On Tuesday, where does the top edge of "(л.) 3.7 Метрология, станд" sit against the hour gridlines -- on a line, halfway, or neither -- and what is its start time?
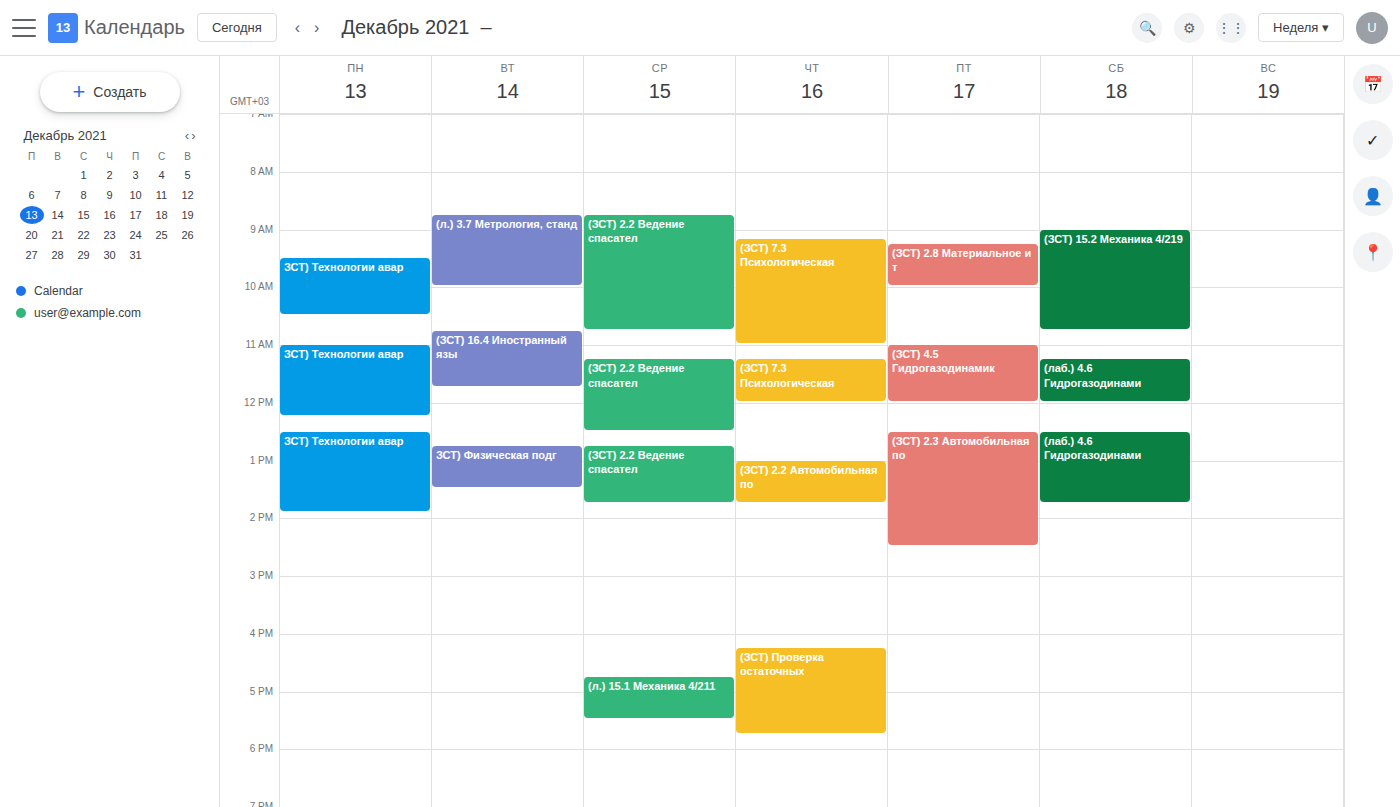
8:45 AM -- neither: three quarters of the way from the 8 AM line to the 9 AM line.